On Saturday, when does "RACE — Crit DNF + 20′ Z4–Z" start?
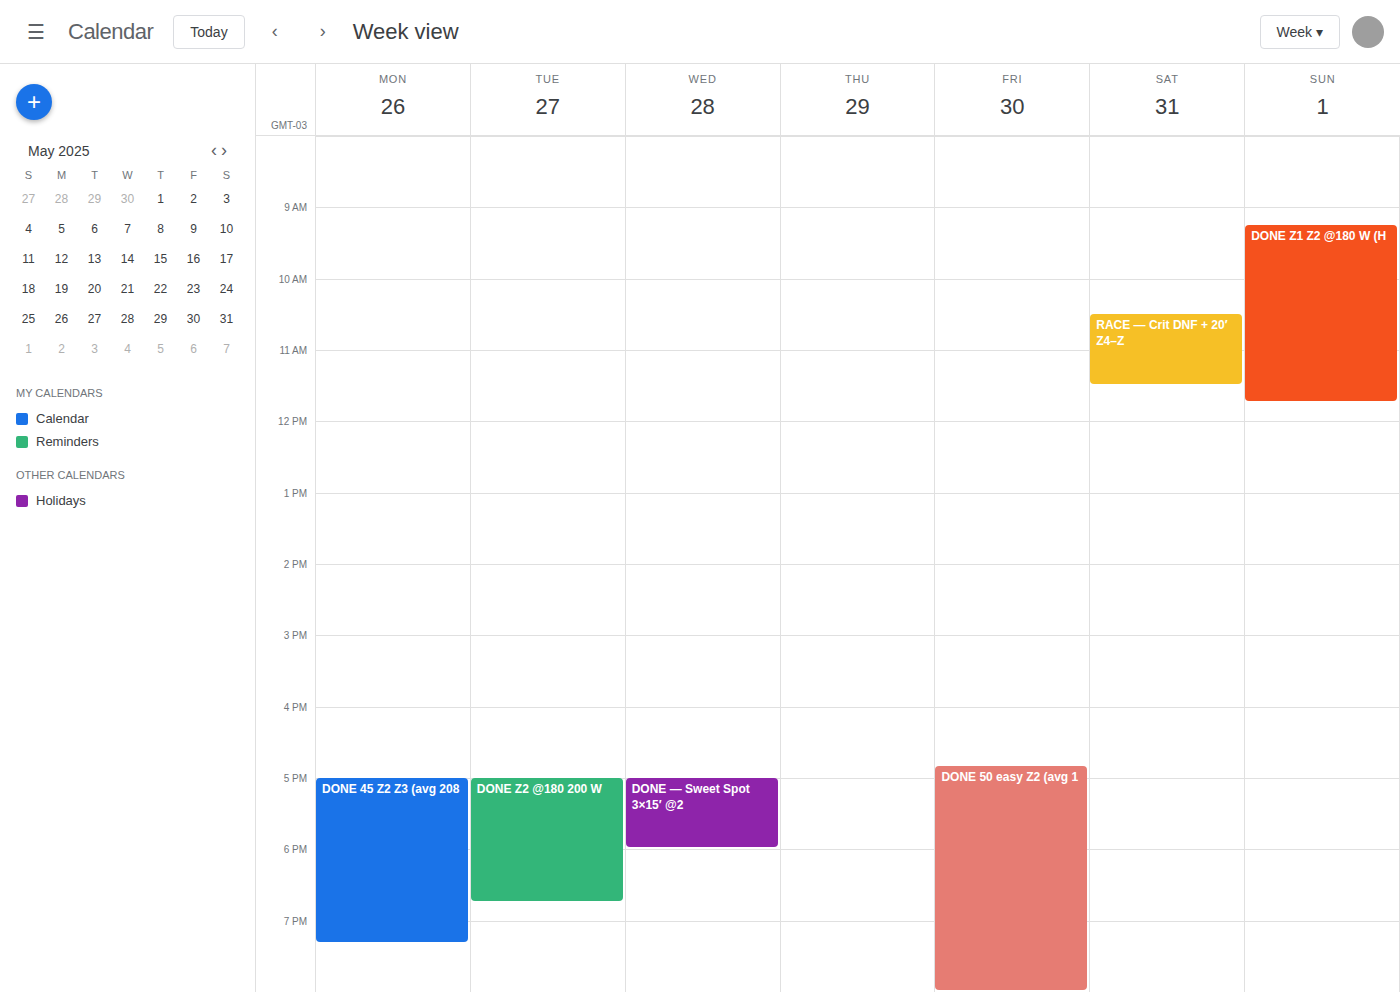
10:30 AM